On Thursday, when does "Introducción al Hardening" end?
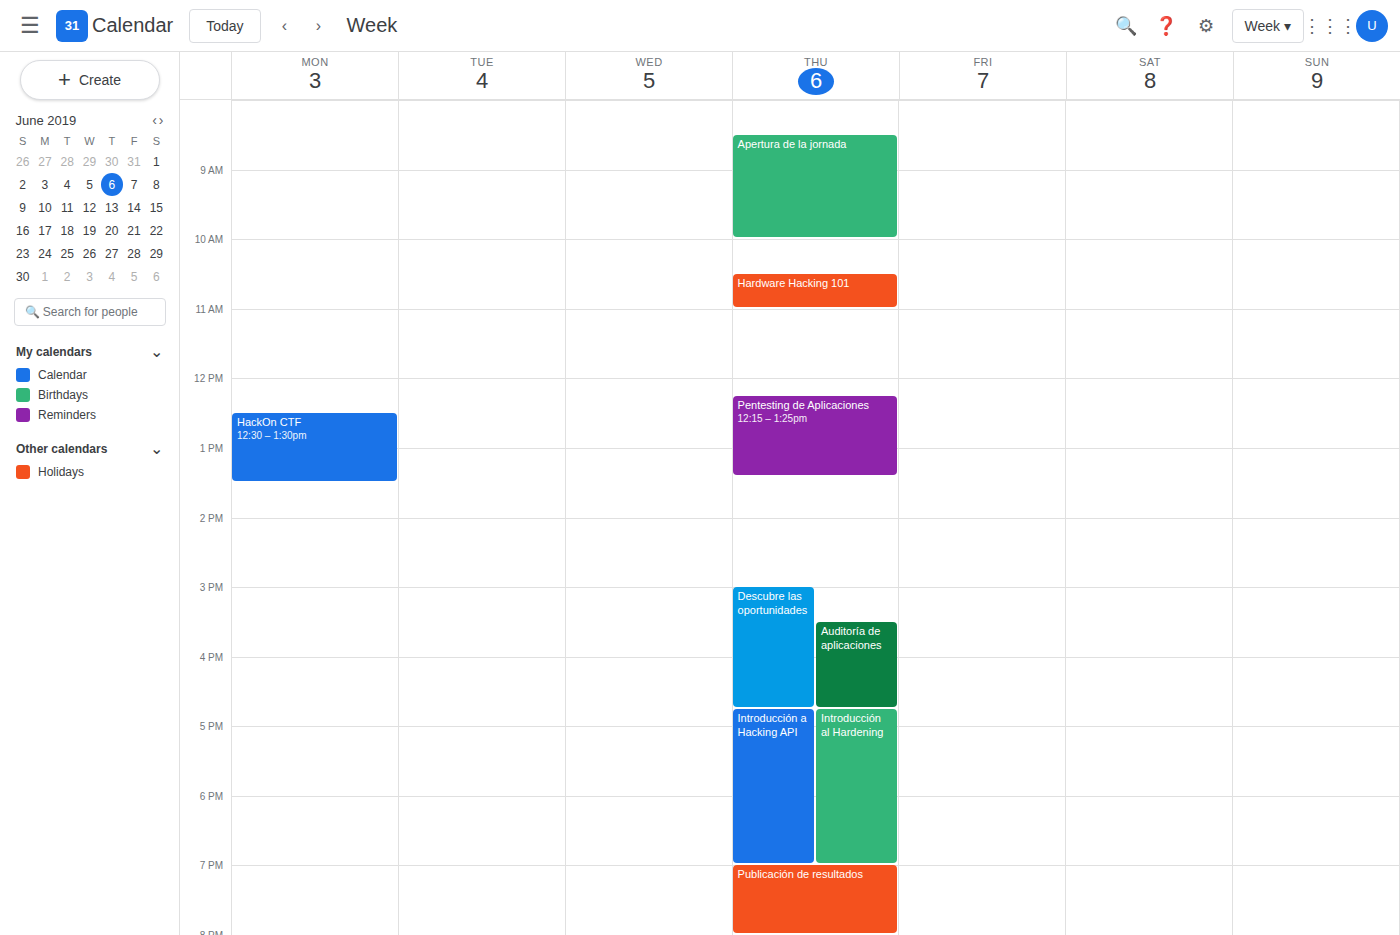
7:00 PM